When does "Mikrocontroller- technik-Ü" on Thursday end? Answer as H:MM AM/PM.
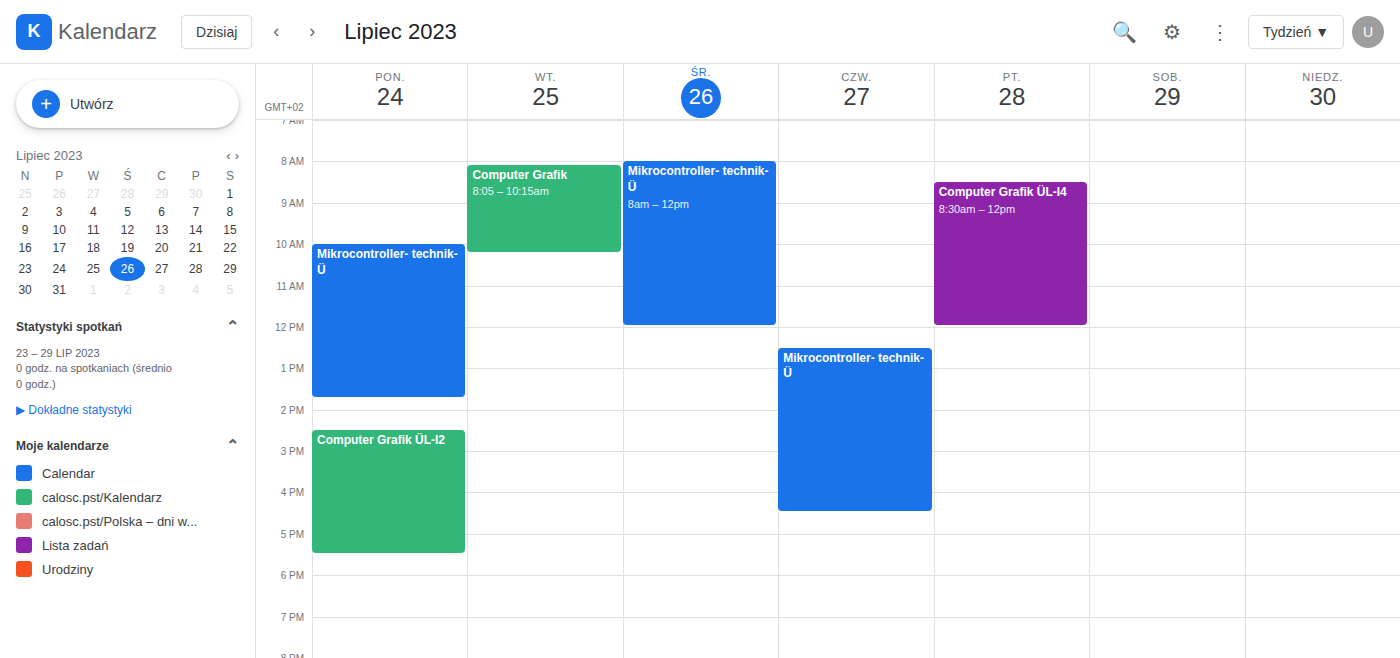
4:30 PM